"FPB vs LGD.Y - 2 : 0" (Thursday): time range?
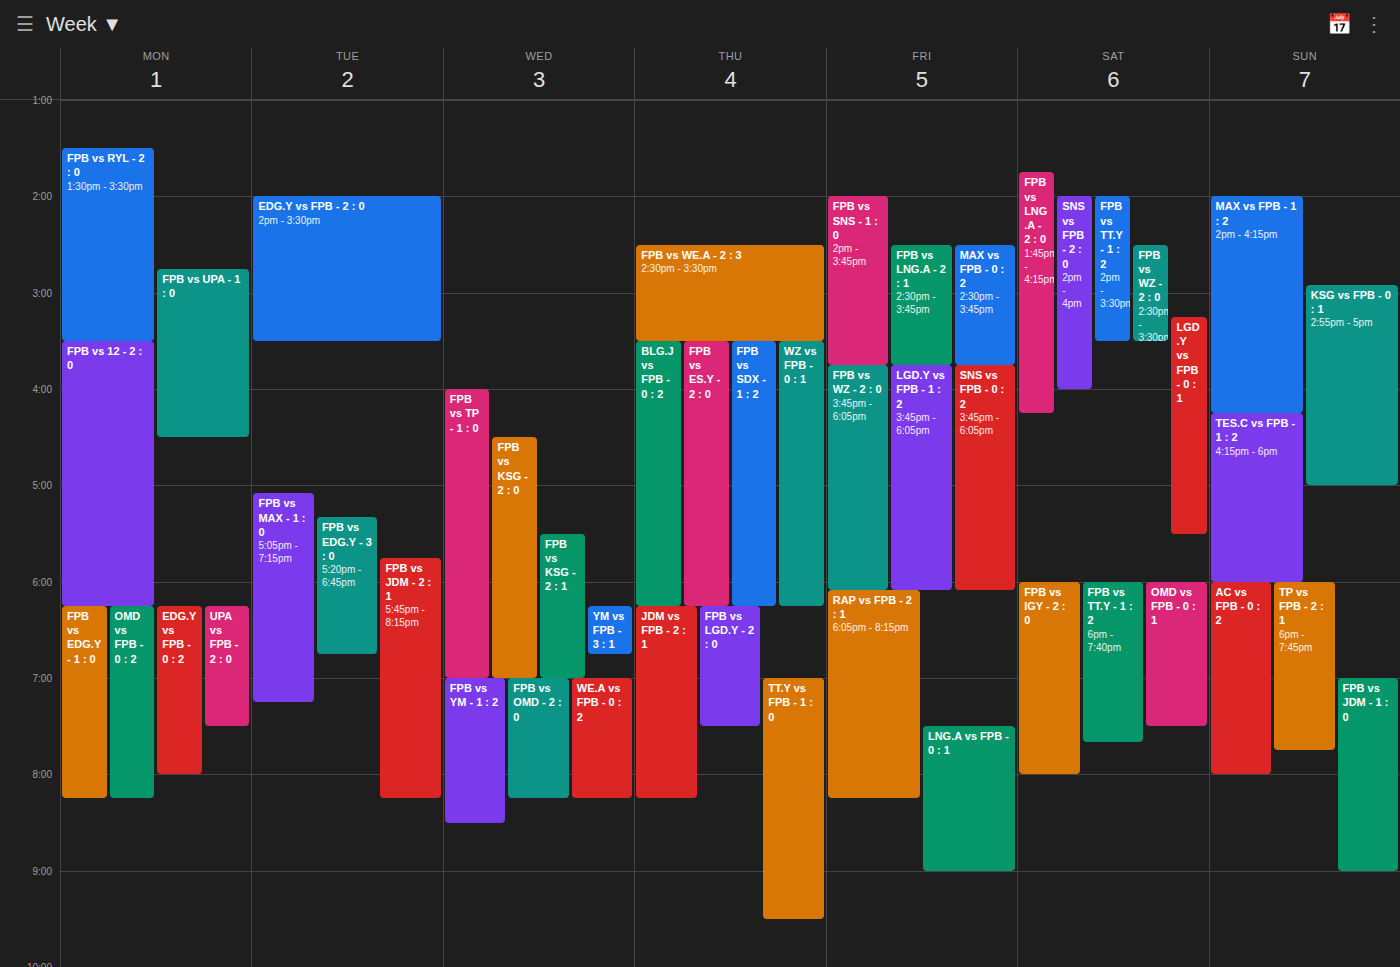
6:15 PM to 7:30 PM